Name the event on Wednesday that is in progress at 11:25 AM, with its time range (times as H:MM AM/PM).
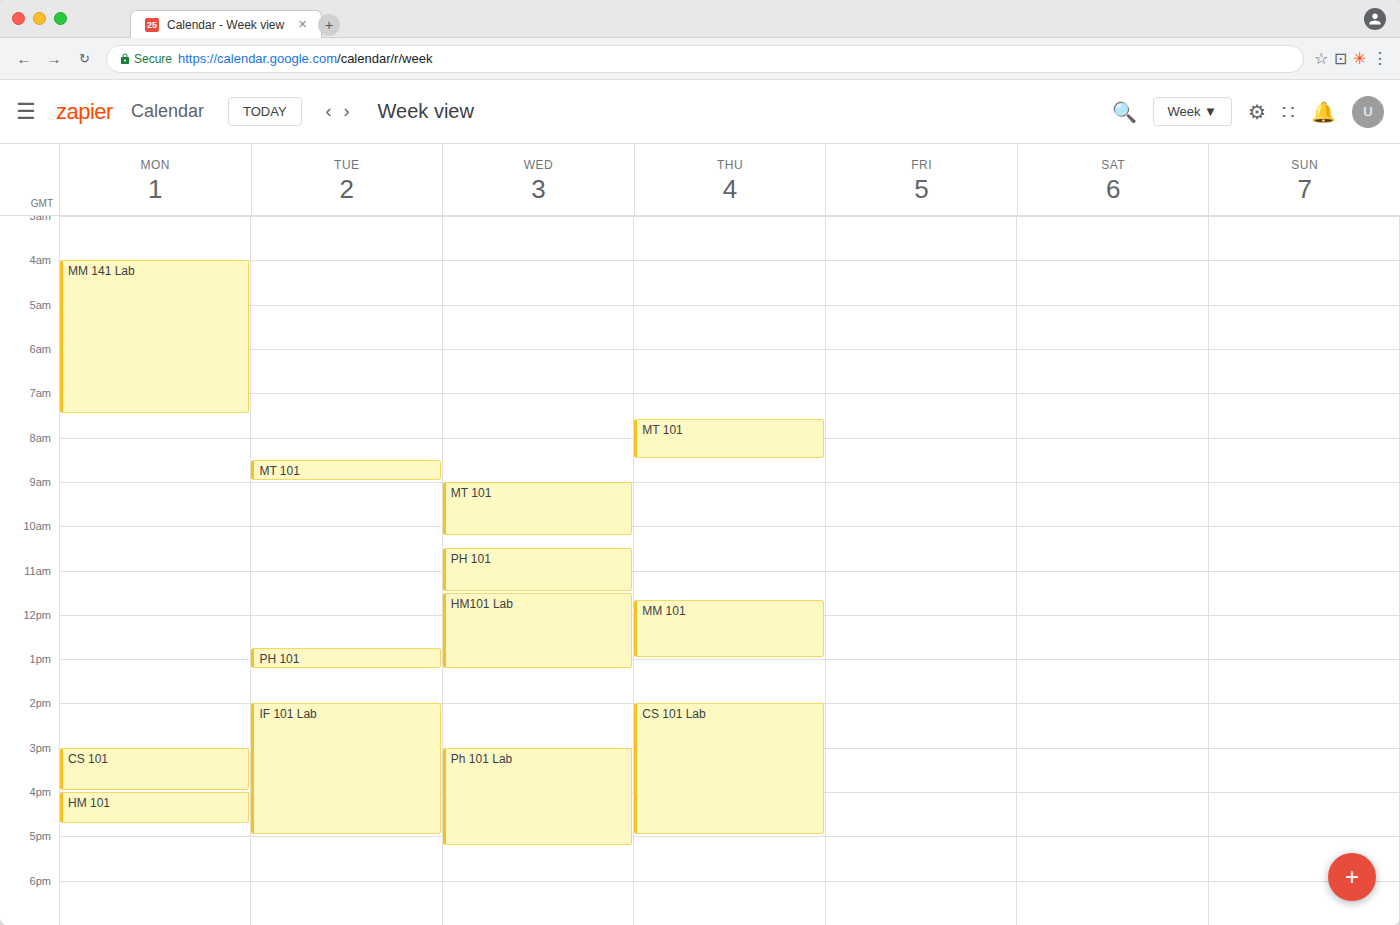
"PH 101", 10:30 AM to 11:30 AM